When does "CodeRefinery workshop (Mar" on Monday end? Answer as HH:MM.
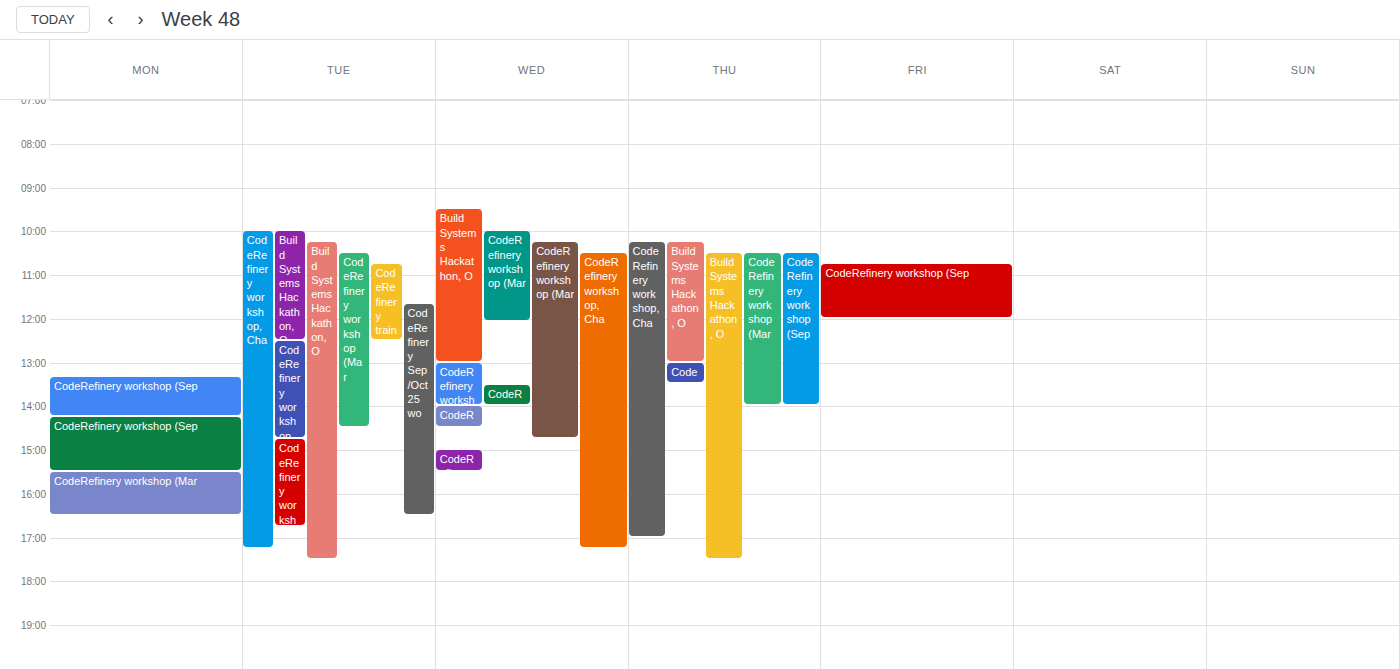
16:30